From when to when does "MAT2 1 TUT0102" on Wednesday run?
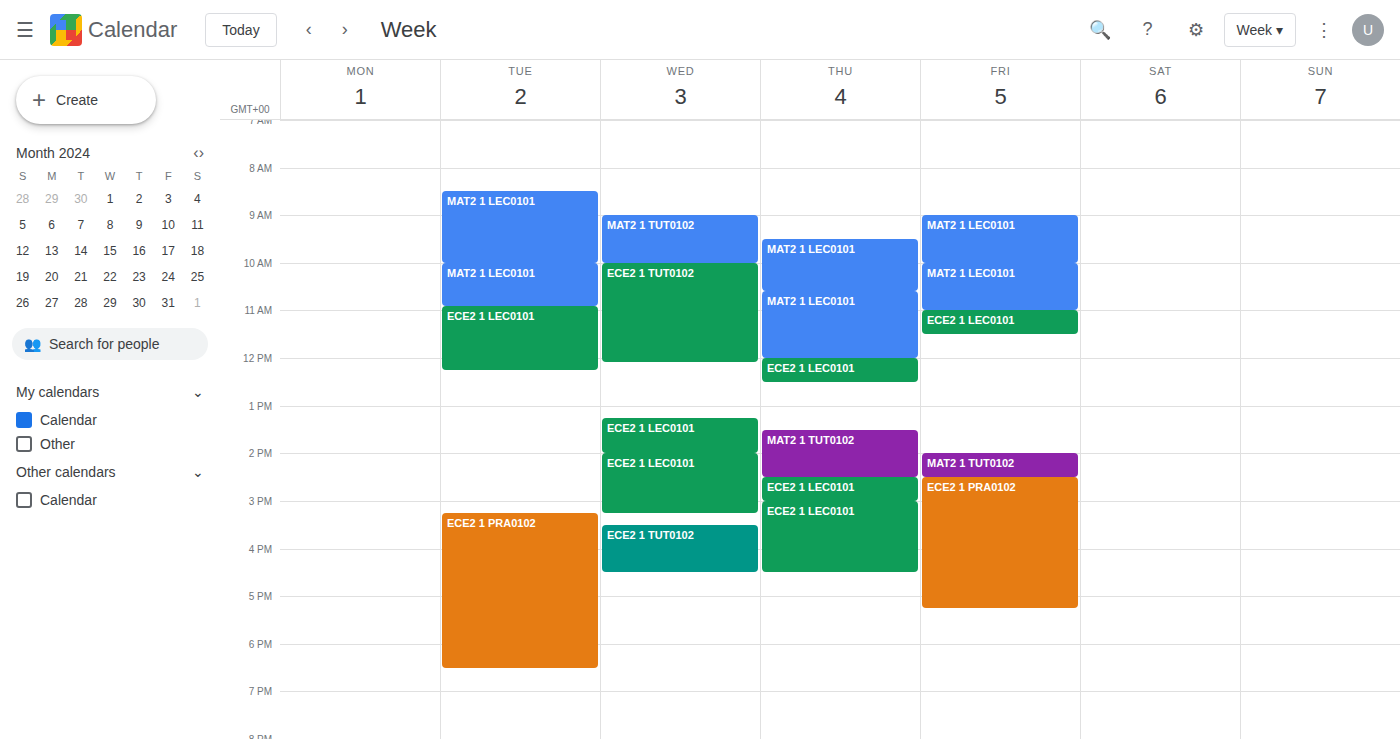
9:00 AM to 10:00 AM